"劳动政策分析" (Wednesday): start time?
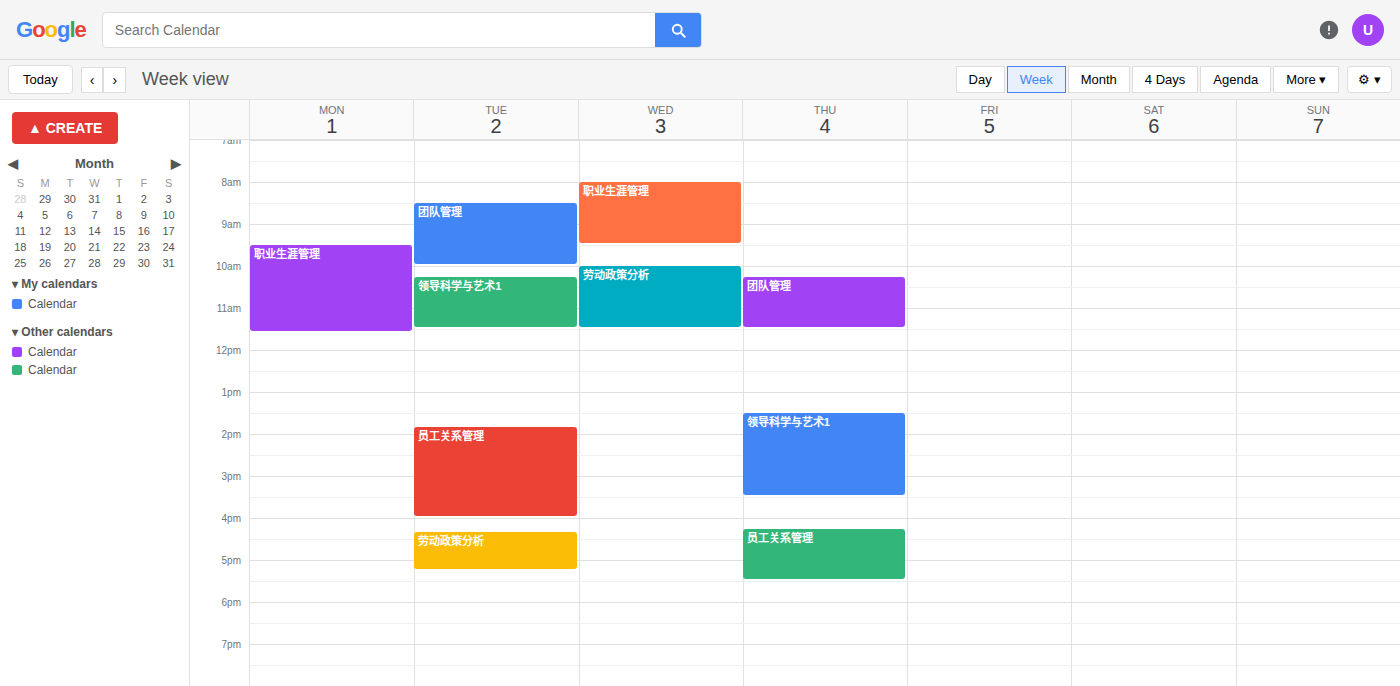
10:00 AM